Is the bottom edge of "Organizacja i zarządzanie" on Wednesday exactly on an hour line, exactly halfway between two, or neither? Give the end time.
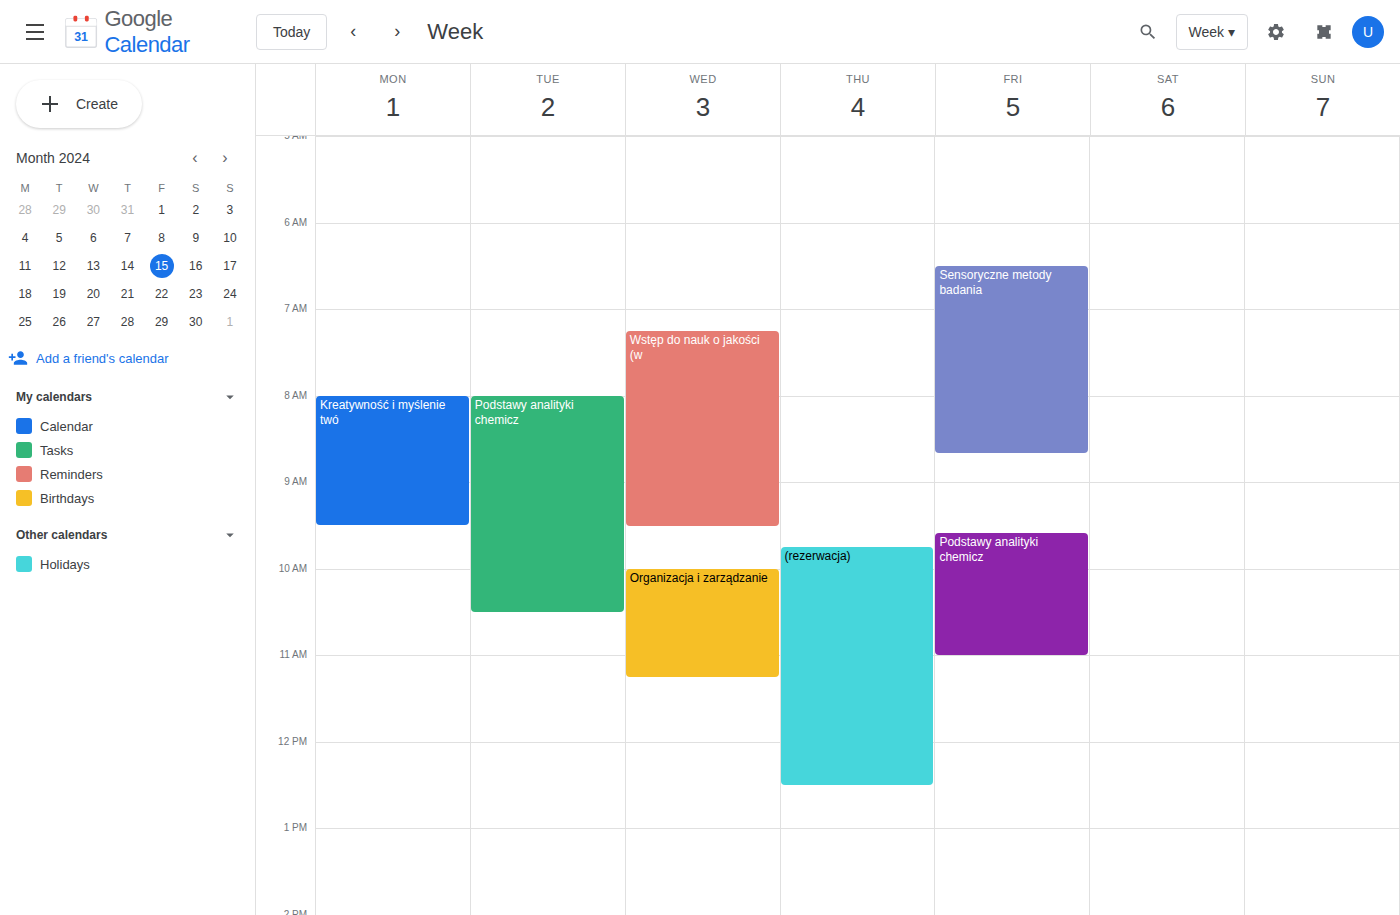
11:15 AM -- neither: a quarter of the way from the 11 AM line to the 12 PM line.